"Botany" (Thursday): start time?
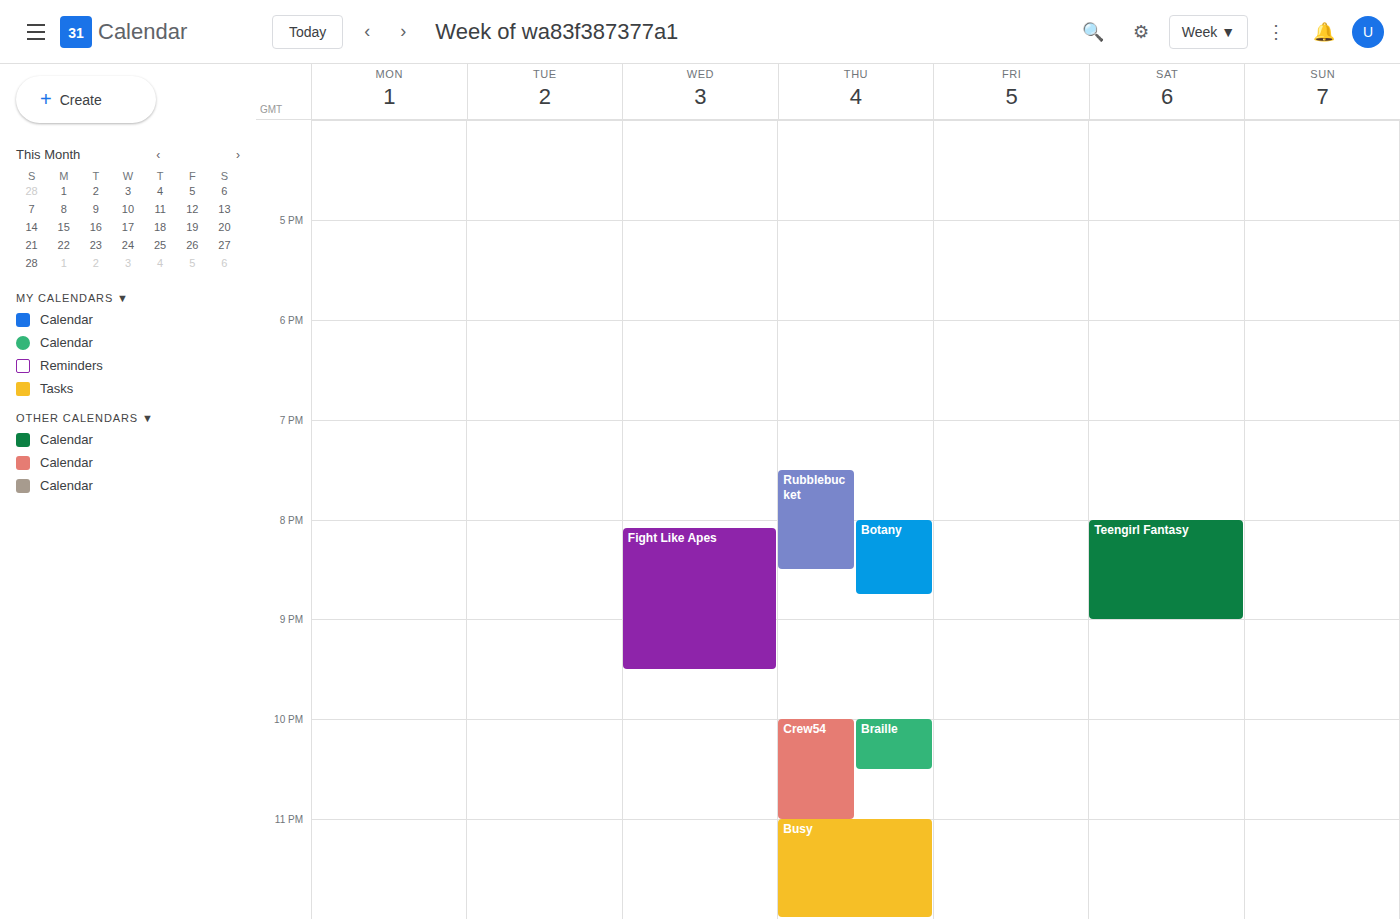
8:00 PM